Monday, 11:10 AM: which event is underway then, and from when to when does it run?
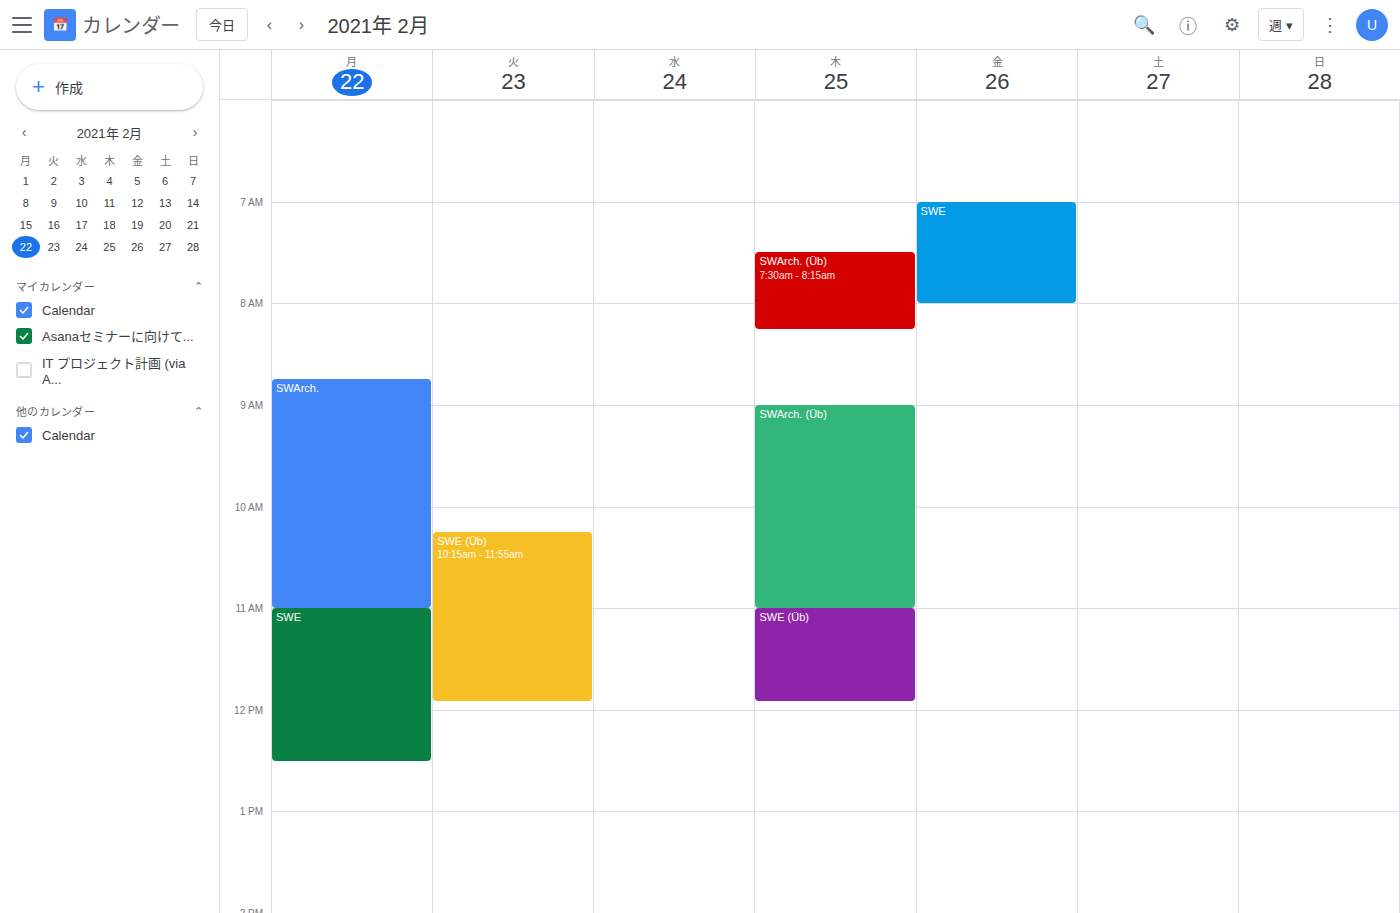
"SWE", 11:00 AM to 12:30 PM